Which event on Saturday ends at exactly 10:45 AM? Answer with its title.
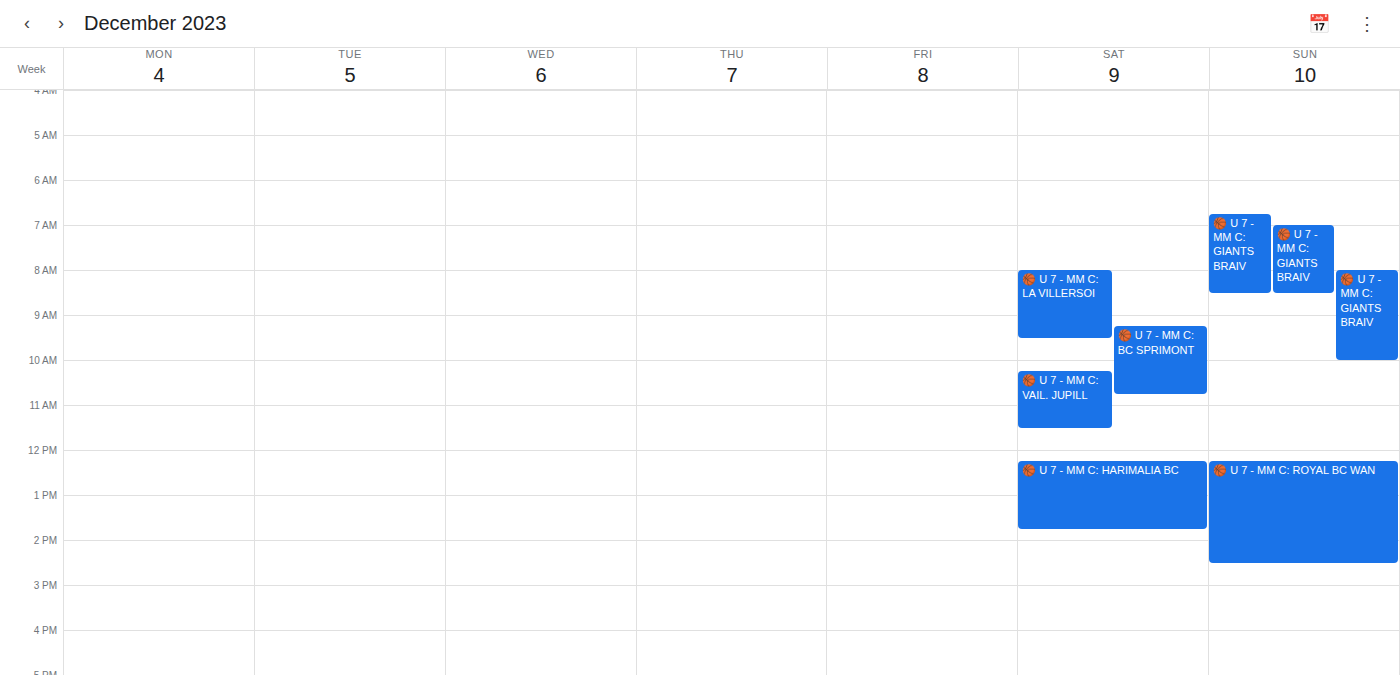
"🏀 U 7 - MM C: BC SPRIMONT"